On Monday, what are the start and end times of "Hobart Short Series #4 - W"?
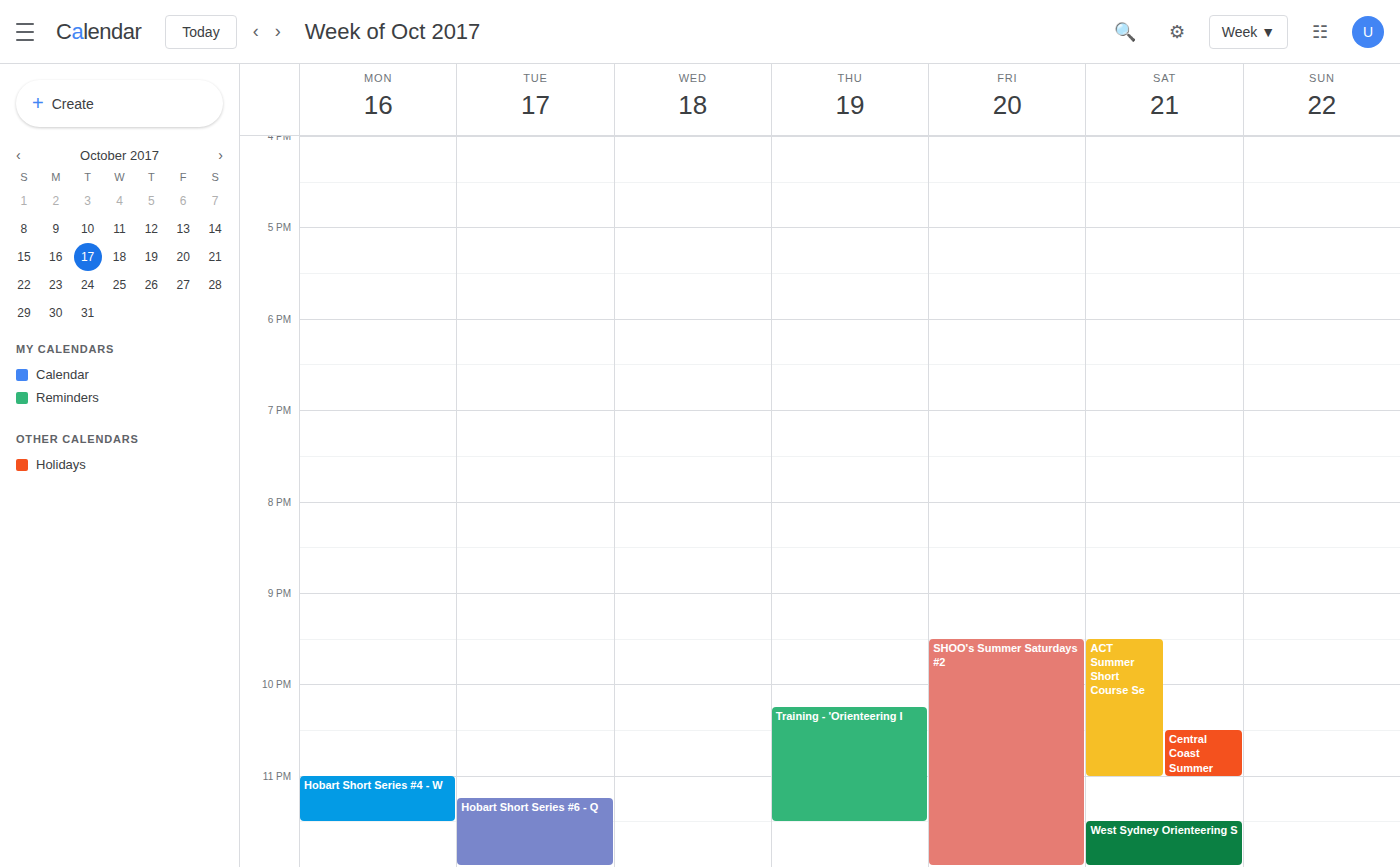
11:00 PM to 11:30 PM